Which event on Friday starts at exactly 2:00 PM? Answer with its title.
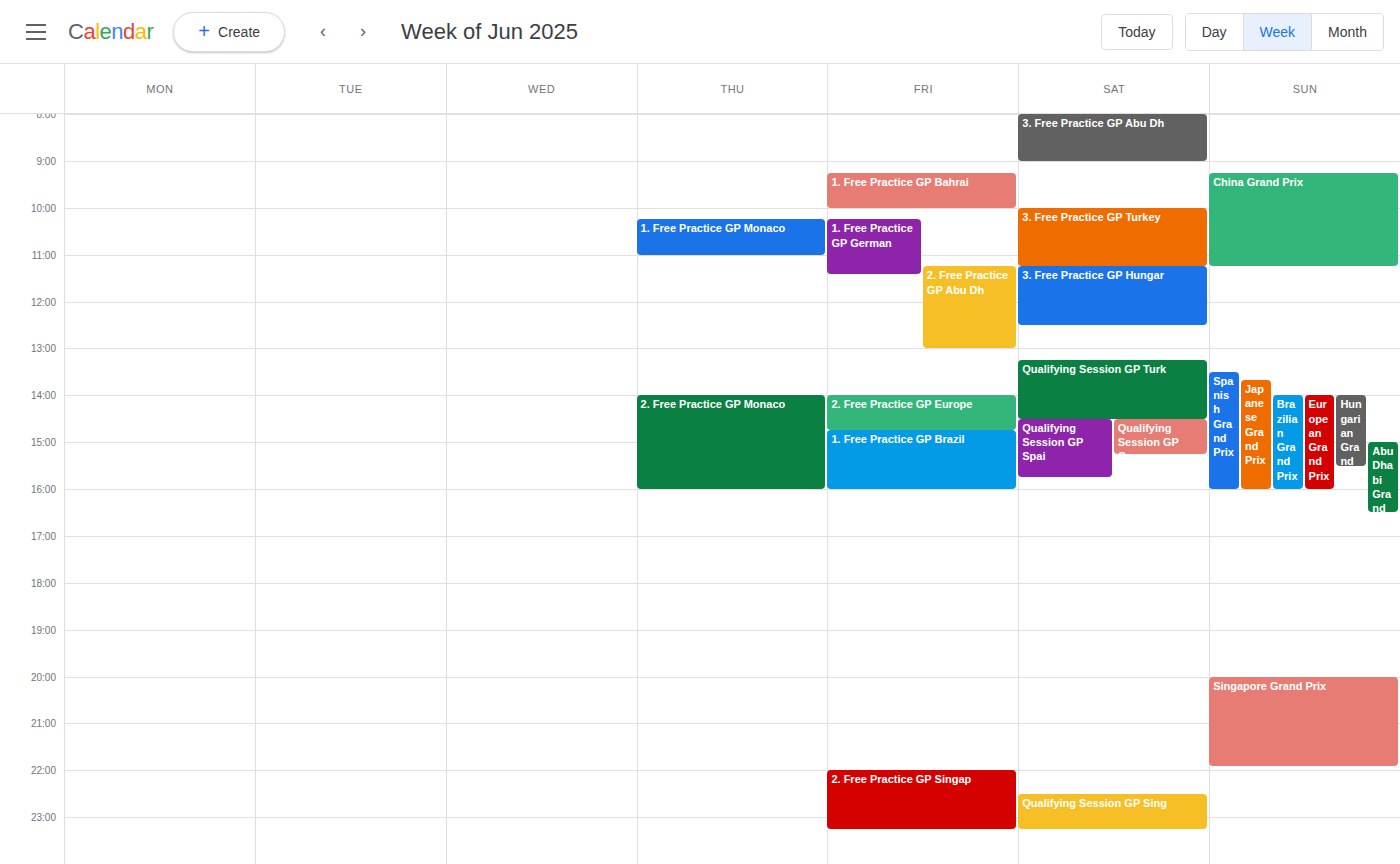
"2. Free Practice GP Europe"